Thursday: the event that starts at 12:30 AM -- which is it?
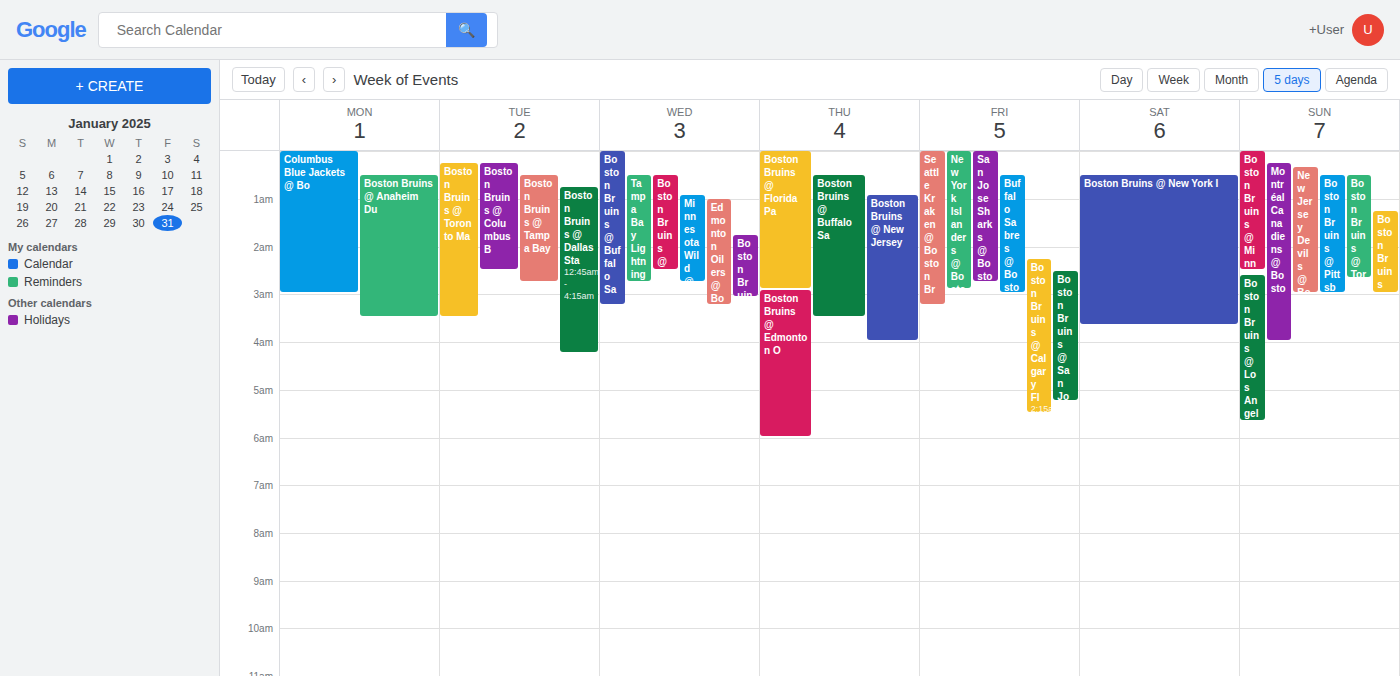
"Boston Bruins @ Buffalo Sa"